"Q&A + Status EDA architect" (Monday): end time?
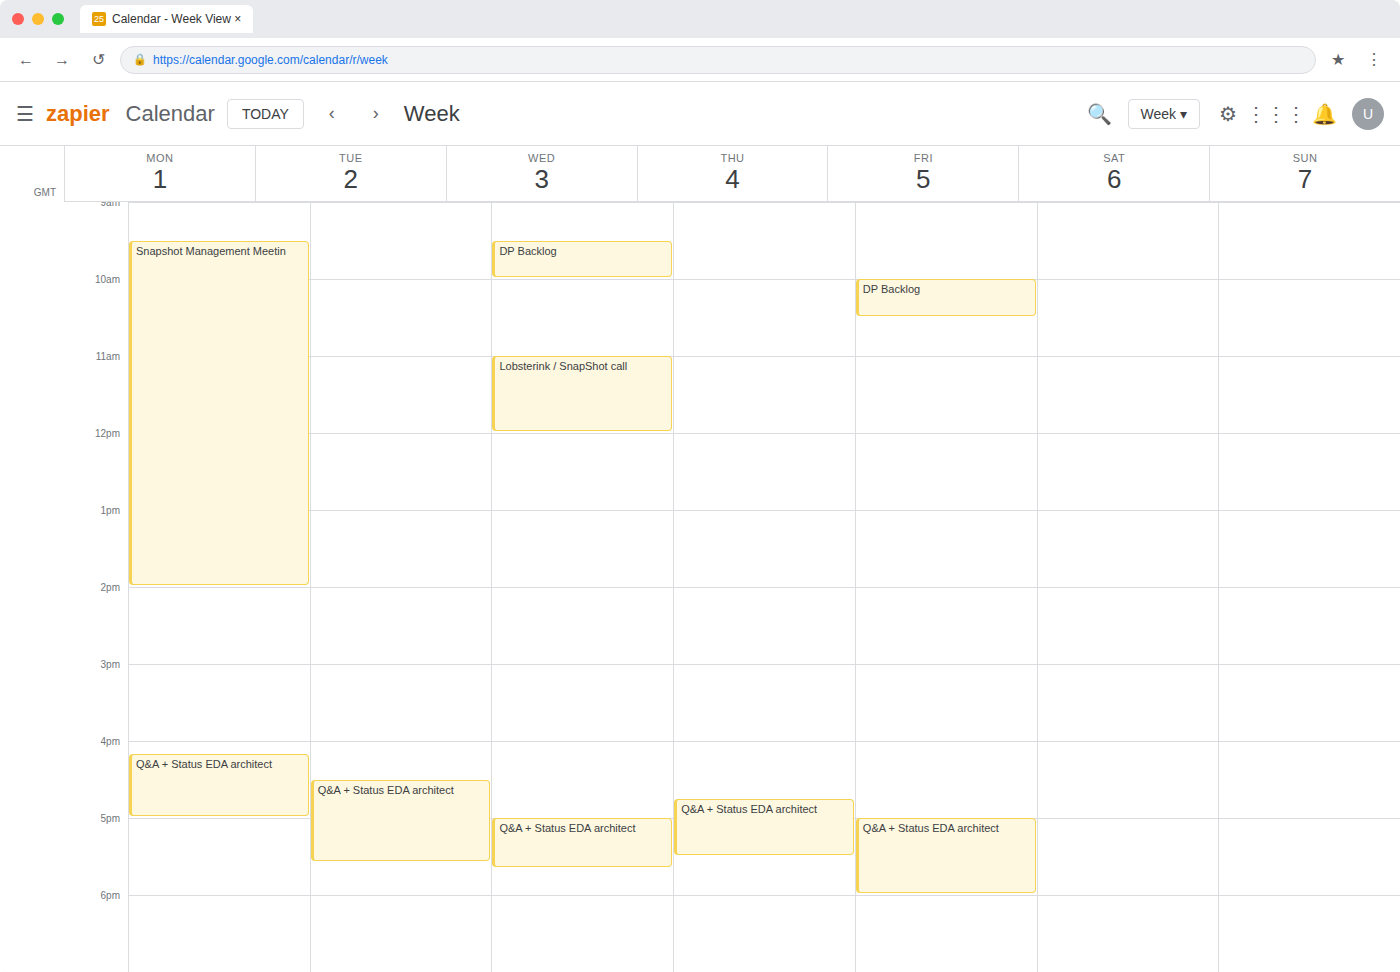
5:00 PM